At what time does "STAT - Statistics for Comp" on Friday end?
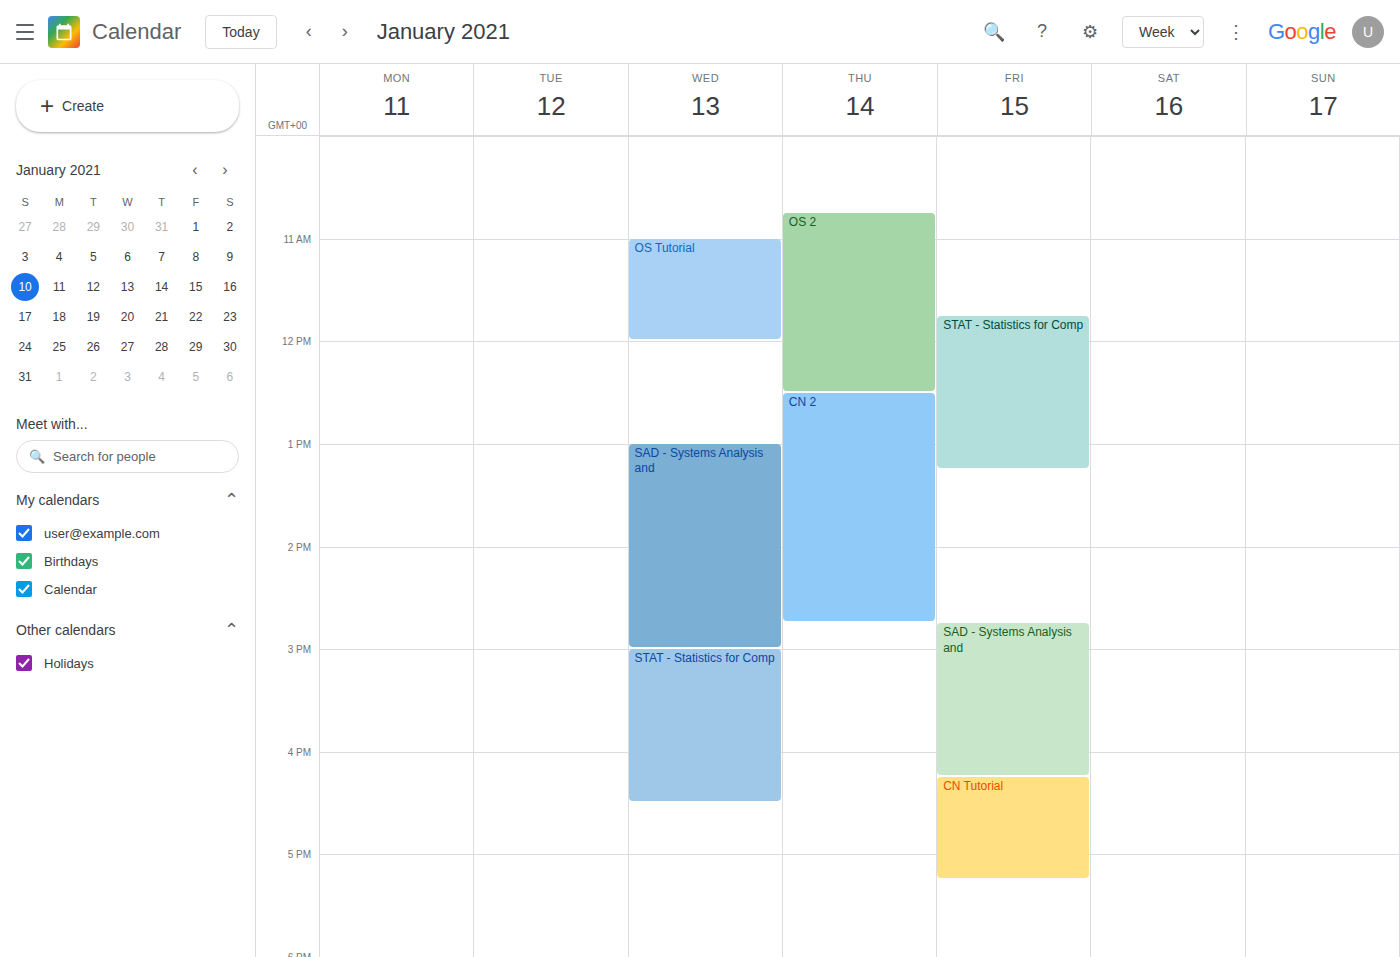
1:15 PM